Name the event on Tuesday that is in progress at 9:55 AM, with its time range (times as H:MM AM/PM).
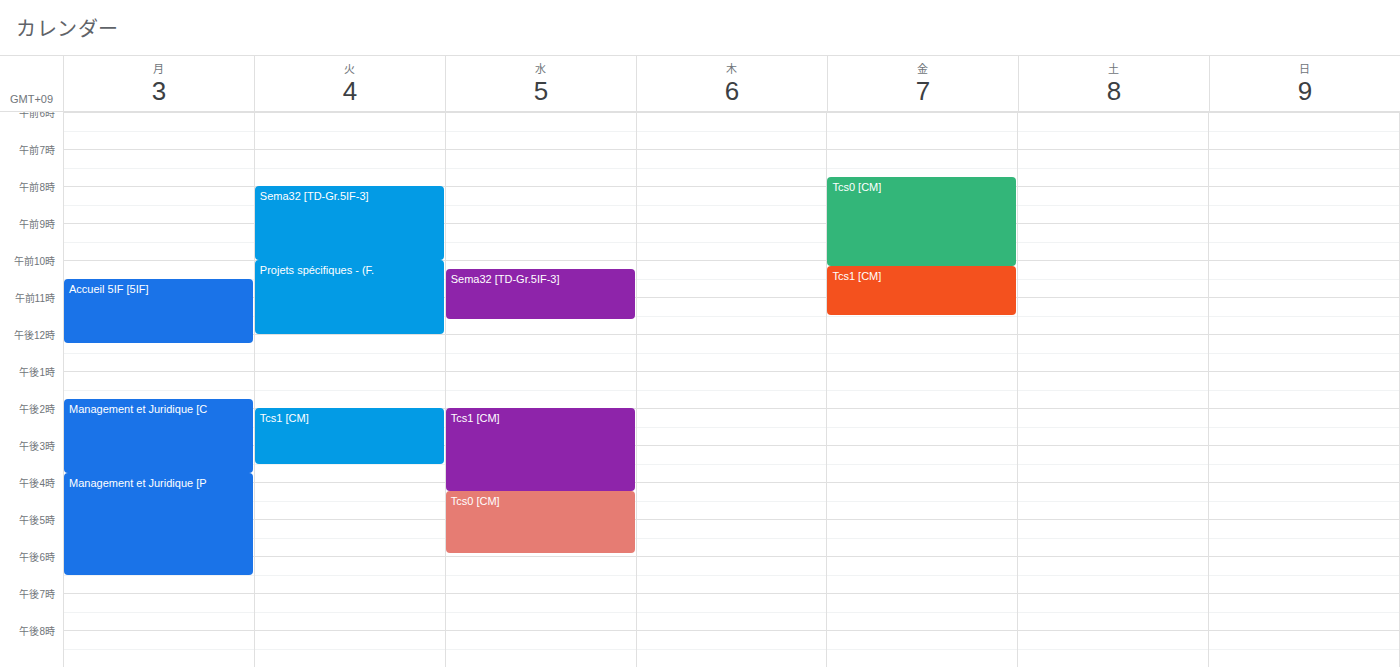
"Sema32 [TD-Gr.5IF-3]", 8:00 AM to 10:00 AM